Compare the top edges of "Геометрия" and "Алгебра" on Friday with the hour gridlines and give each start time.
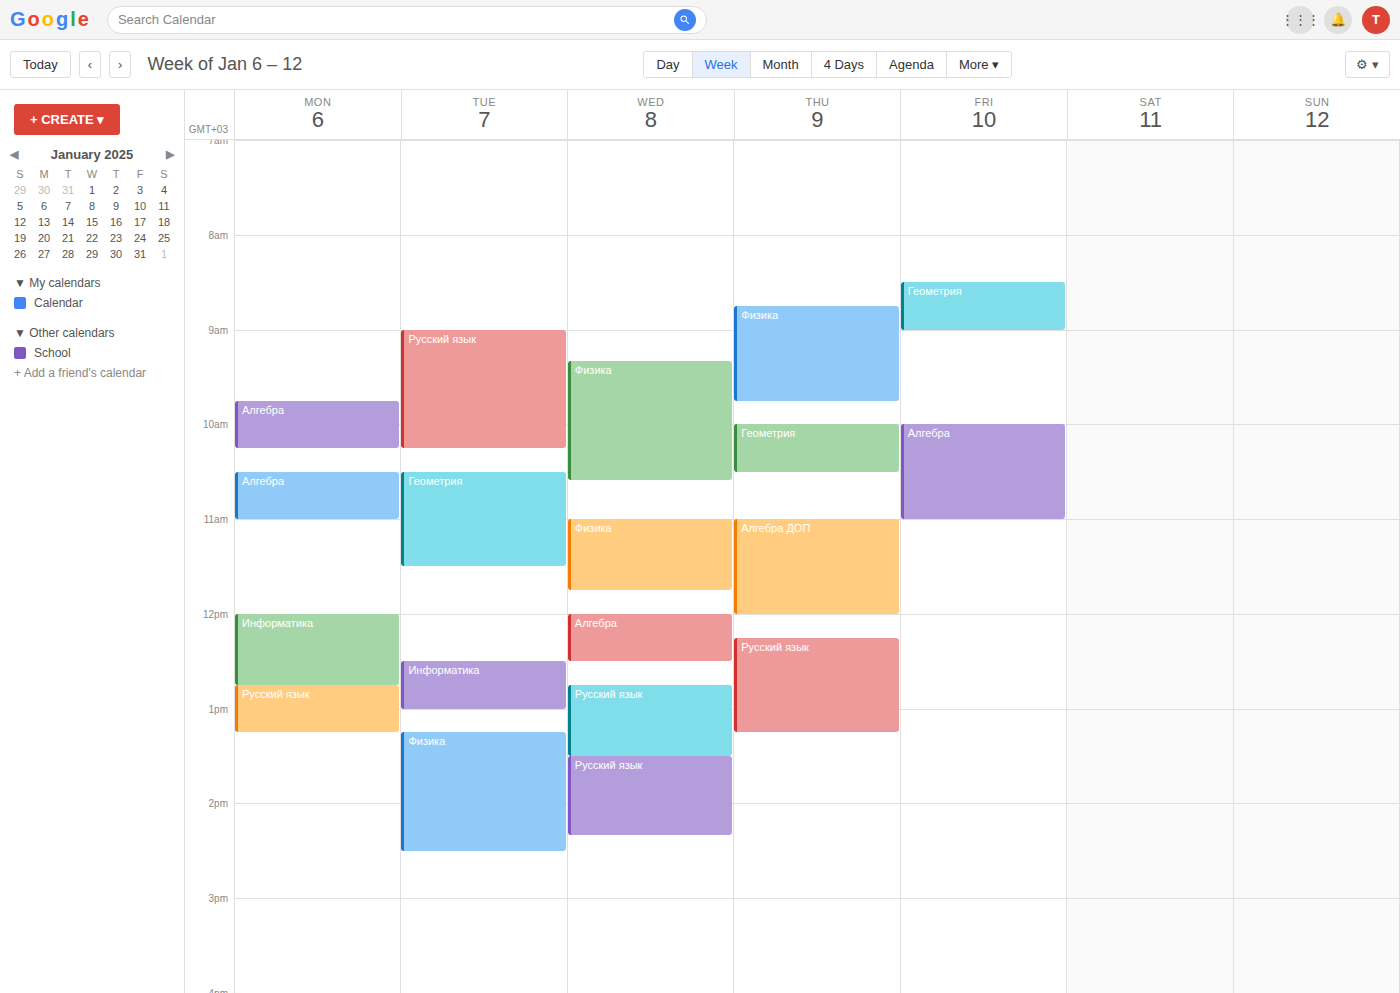
"Геометрия": 8:30 AM, halfway between the 8 AM and 9 AM lines. "Алгебра": 10:00 AM, exactly on the 10 AM line.